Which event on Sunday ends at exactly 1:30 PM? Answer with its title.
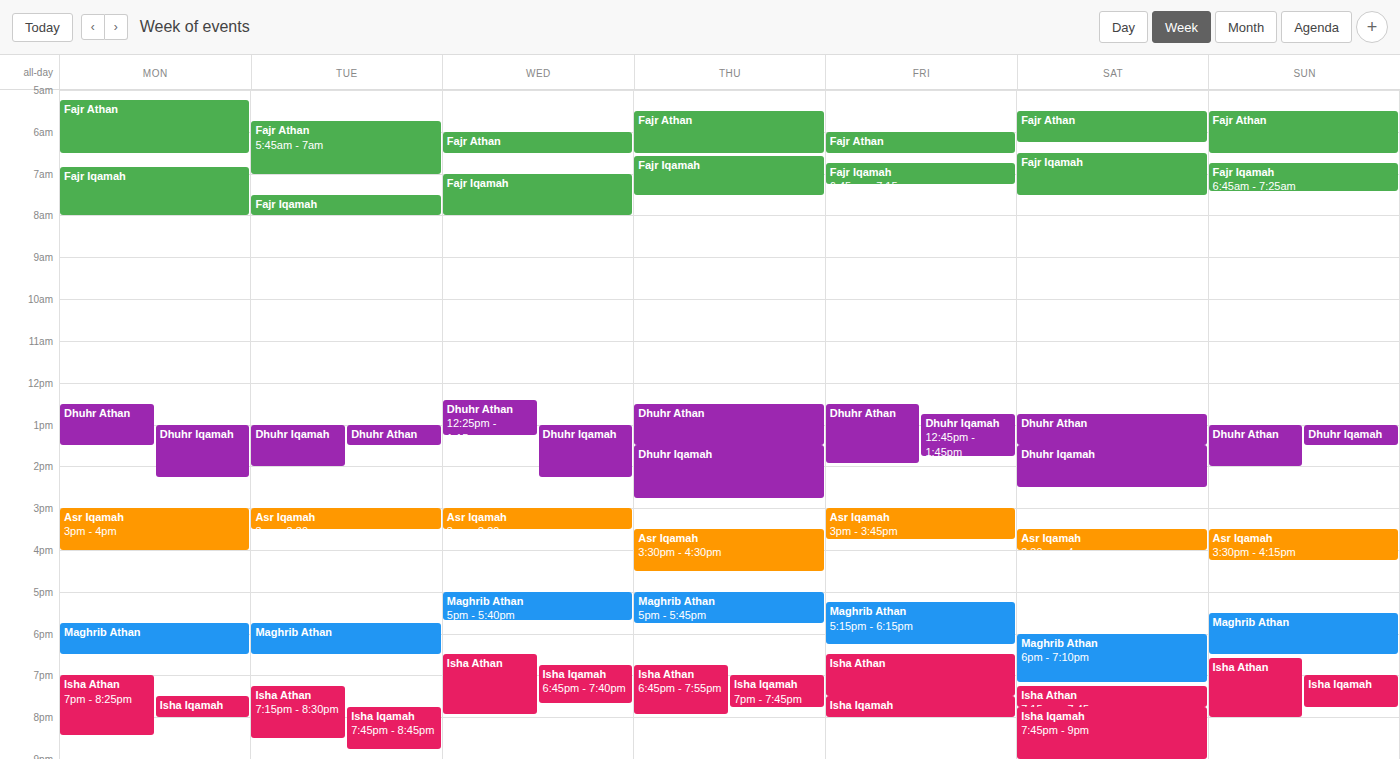
"Dhuhr Iqamah"